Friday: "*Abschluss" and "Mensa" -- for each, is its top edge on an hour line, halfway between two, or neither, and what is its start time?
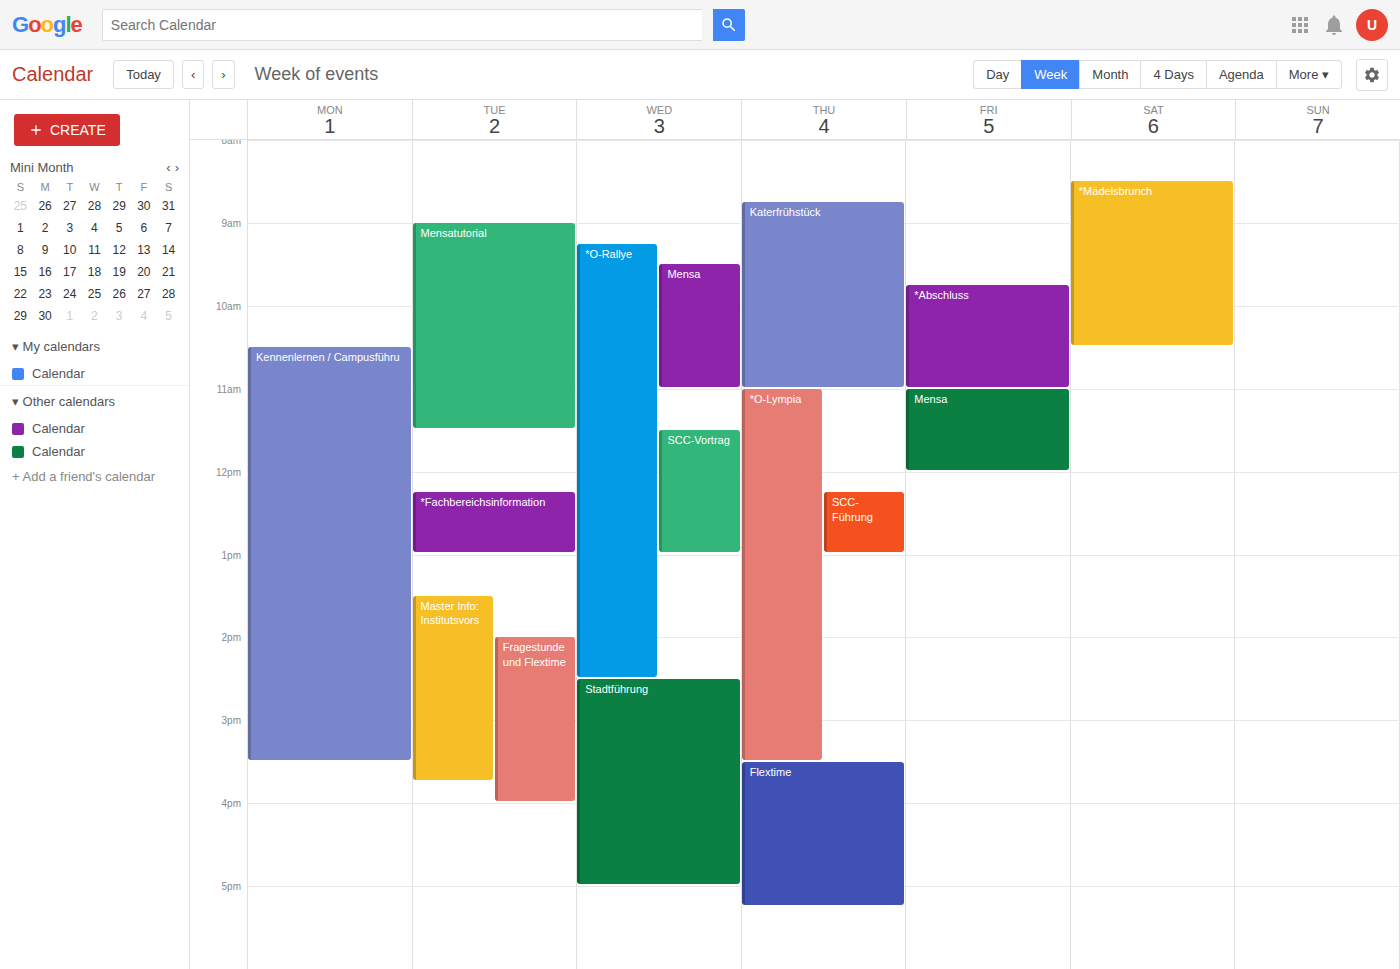
"*Abschluss": 9:45 AM, neither: three quarters of the way from the 9 AM line to the 10 AM line. "Mensa": 11:00 AM, exactly on the 11 AM line.